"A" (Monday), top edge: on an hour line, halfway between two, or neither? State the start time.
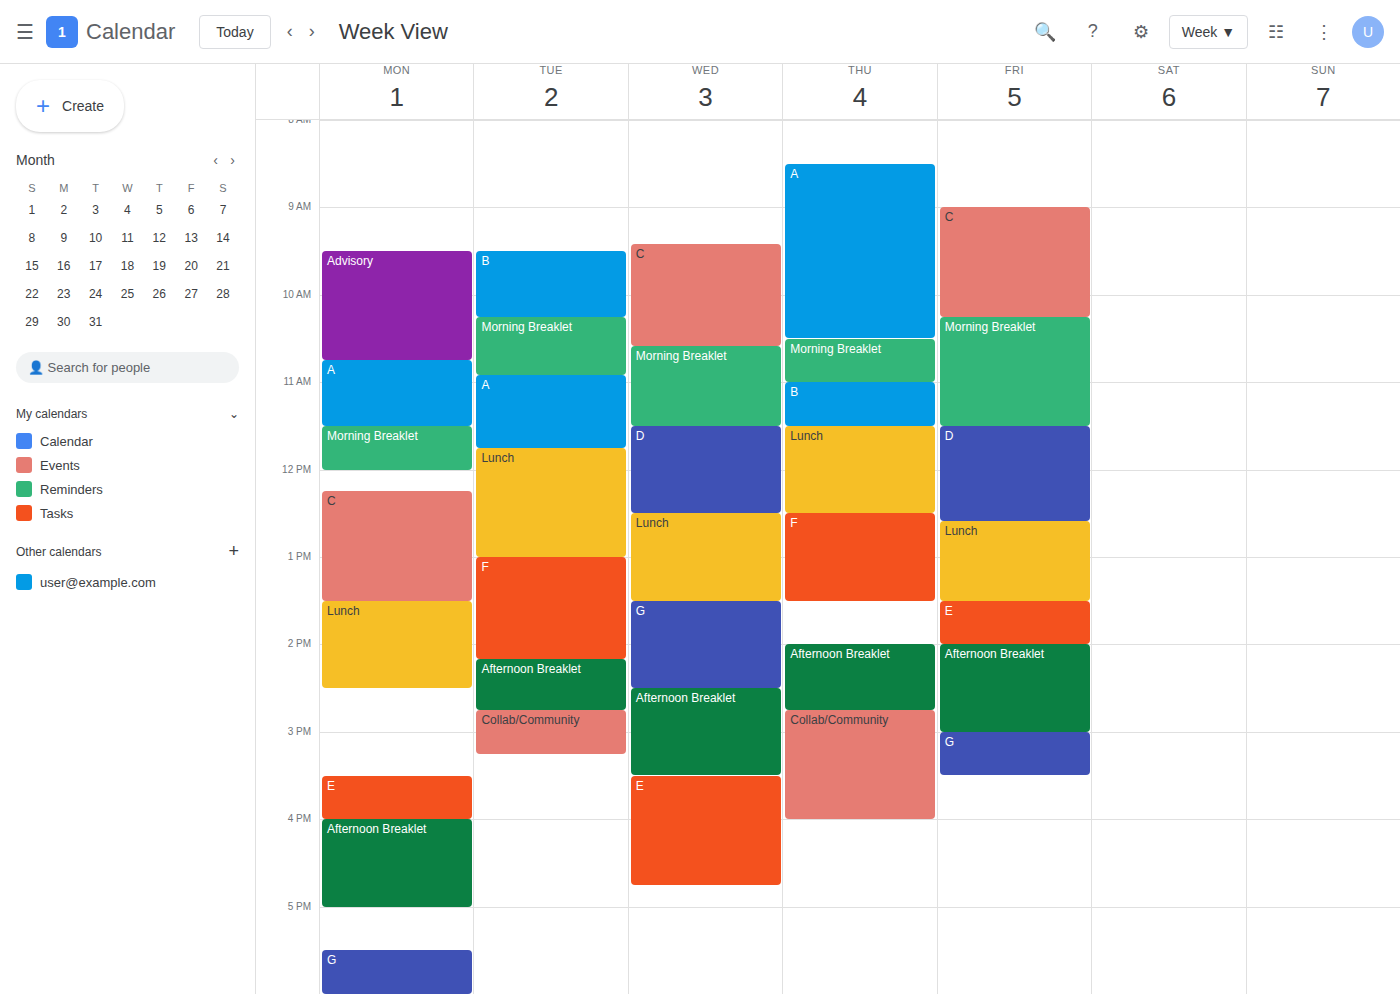
10:45 AM -- neither: three quarters of the way from the 10 AM line to the 11 AM line.